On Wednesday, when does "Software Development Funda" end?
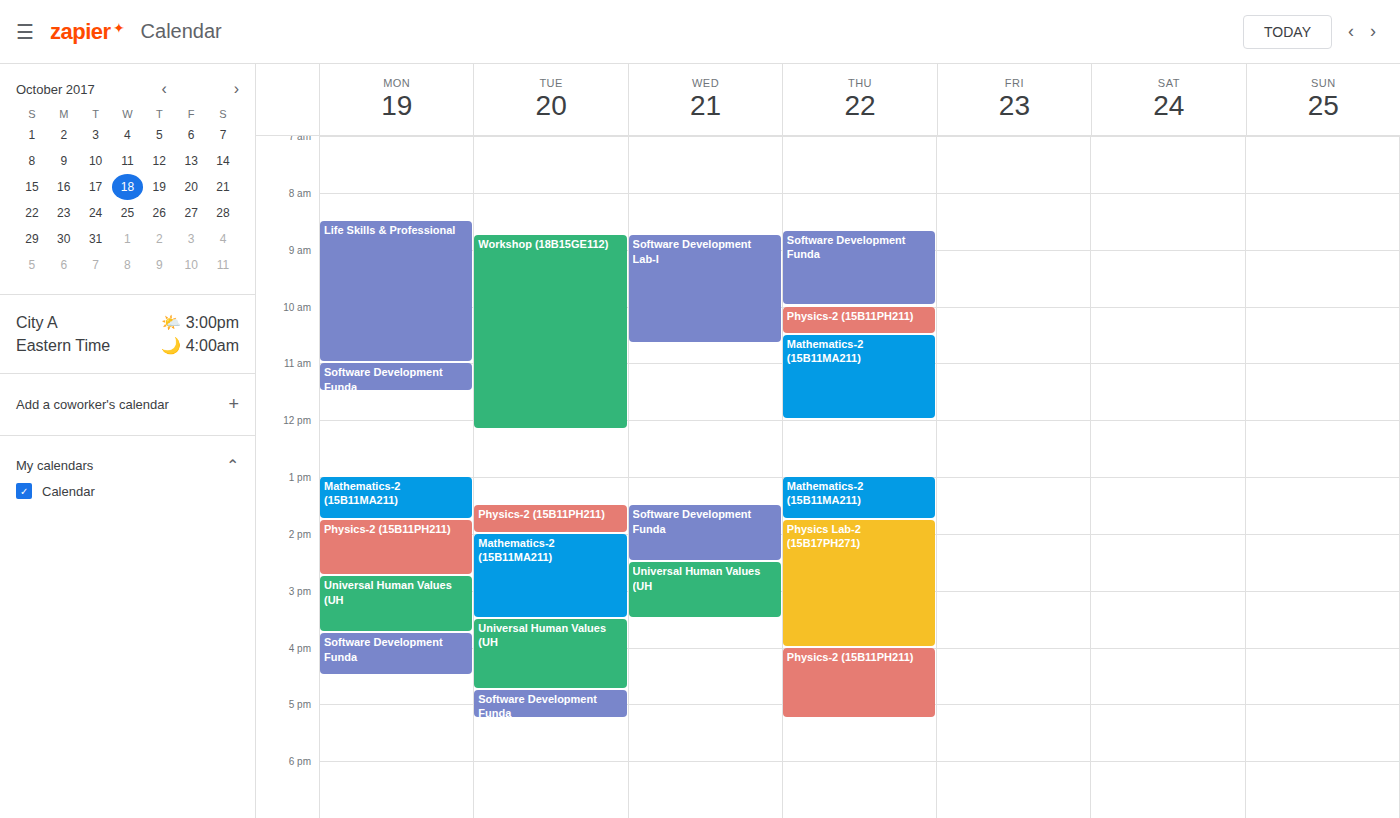
2:30 PM